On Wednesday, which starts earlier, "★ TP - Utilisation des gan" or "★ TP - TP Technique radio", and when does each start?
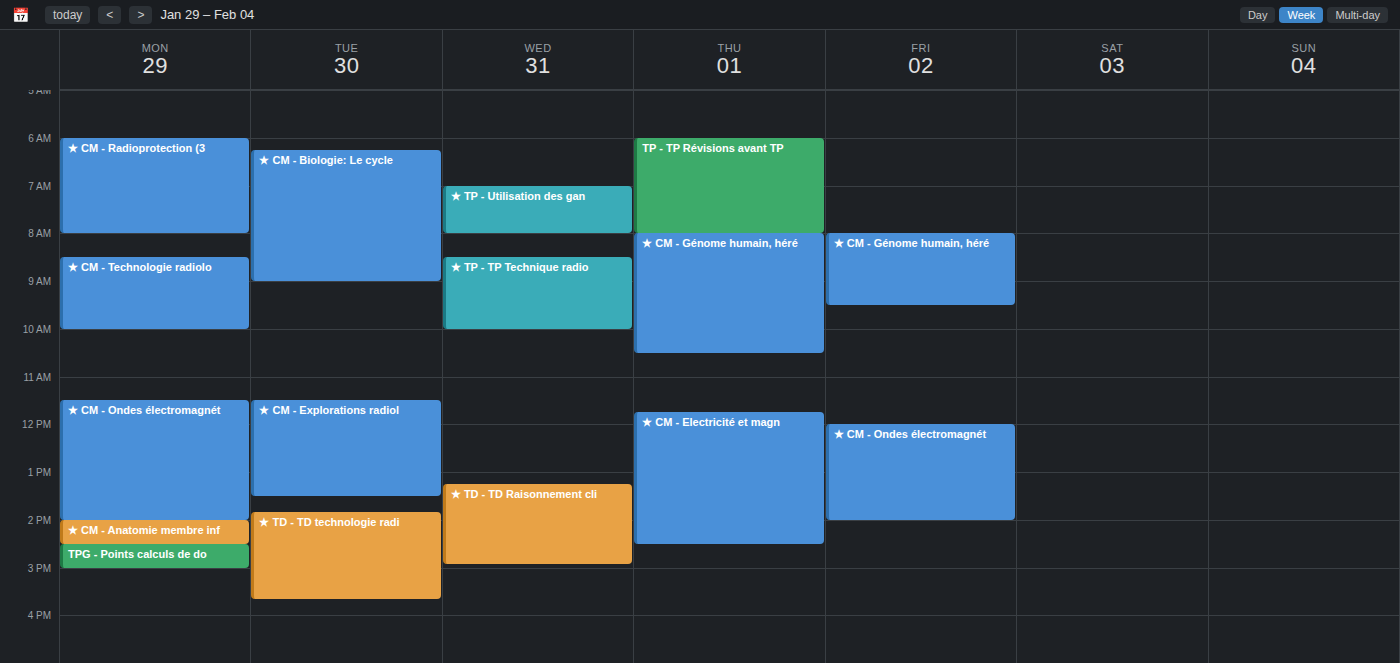
"★ TP - Utilisation des gan" 7:00 AM; "★ TP - TP Technique radio" 8:30 AM.